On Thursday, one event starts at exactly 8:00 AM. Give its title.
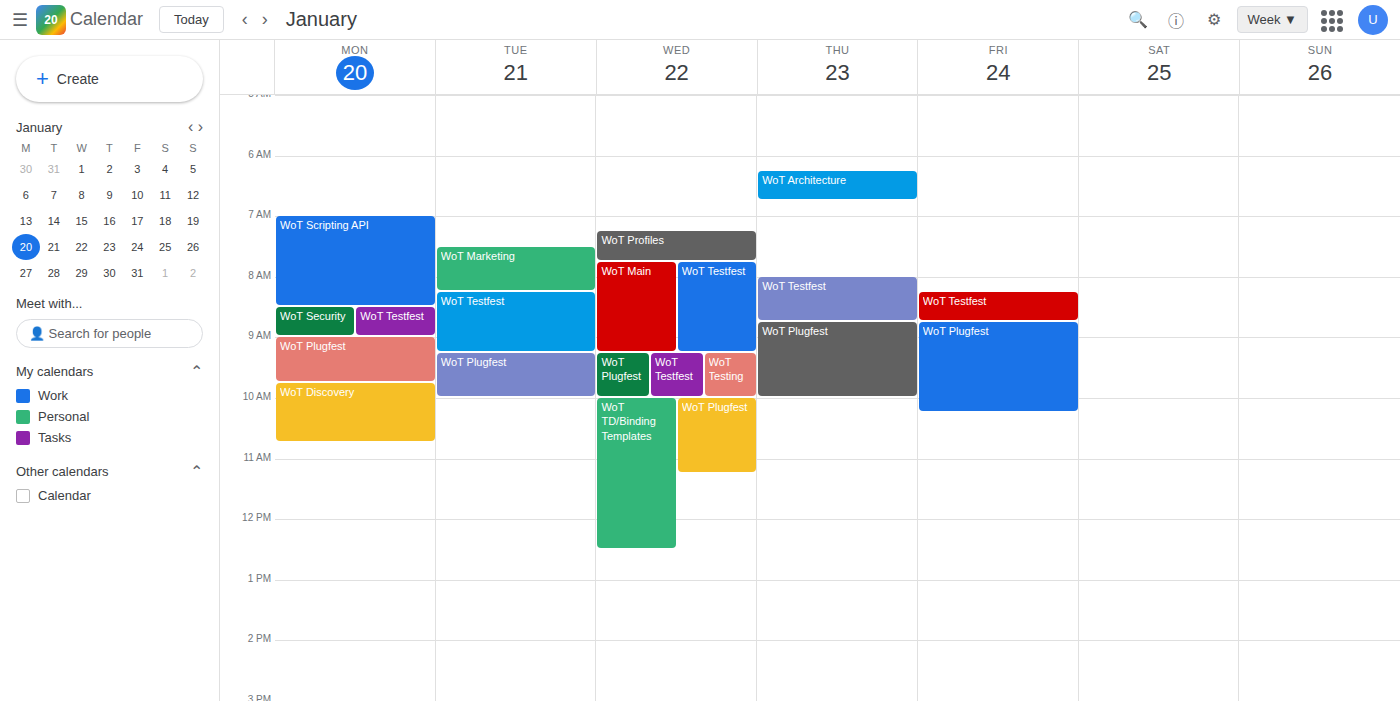
"WoT Testfest"